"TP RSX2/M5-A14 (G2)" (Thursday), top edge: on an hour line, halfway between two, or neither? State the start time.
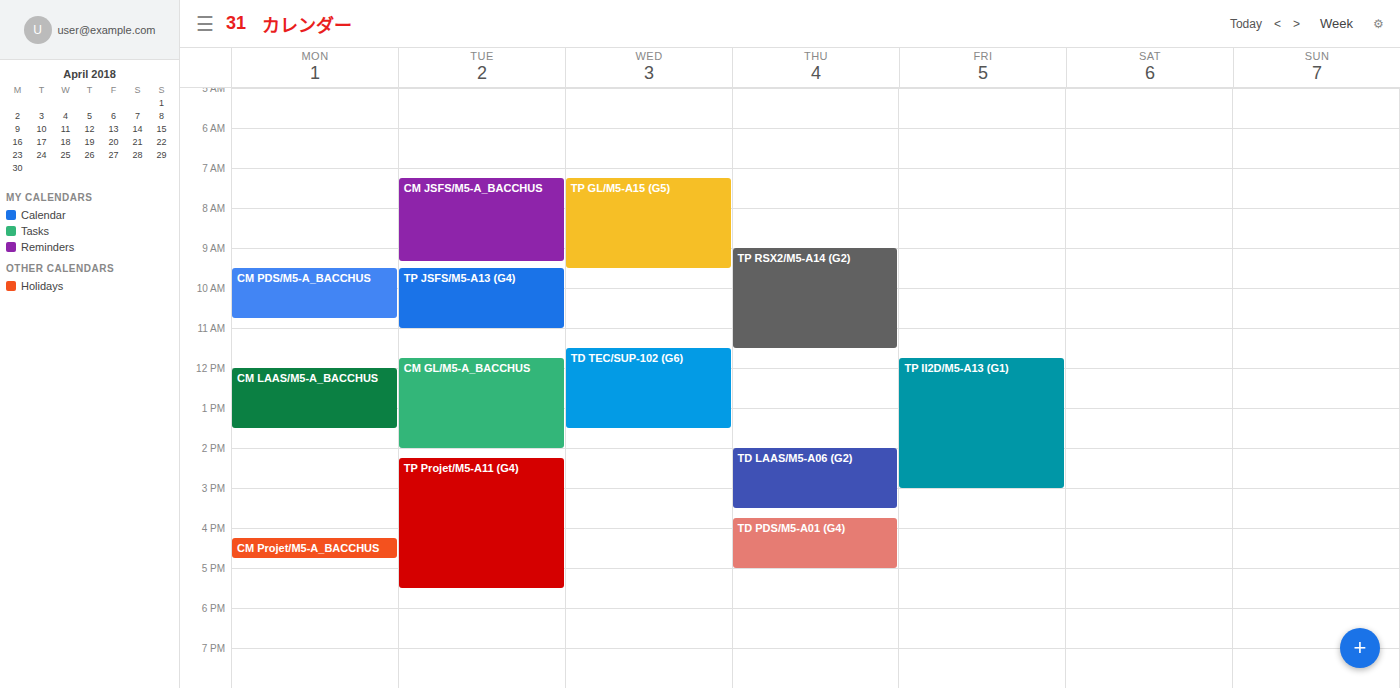
09:00 -- exactly on the 09:00 line.